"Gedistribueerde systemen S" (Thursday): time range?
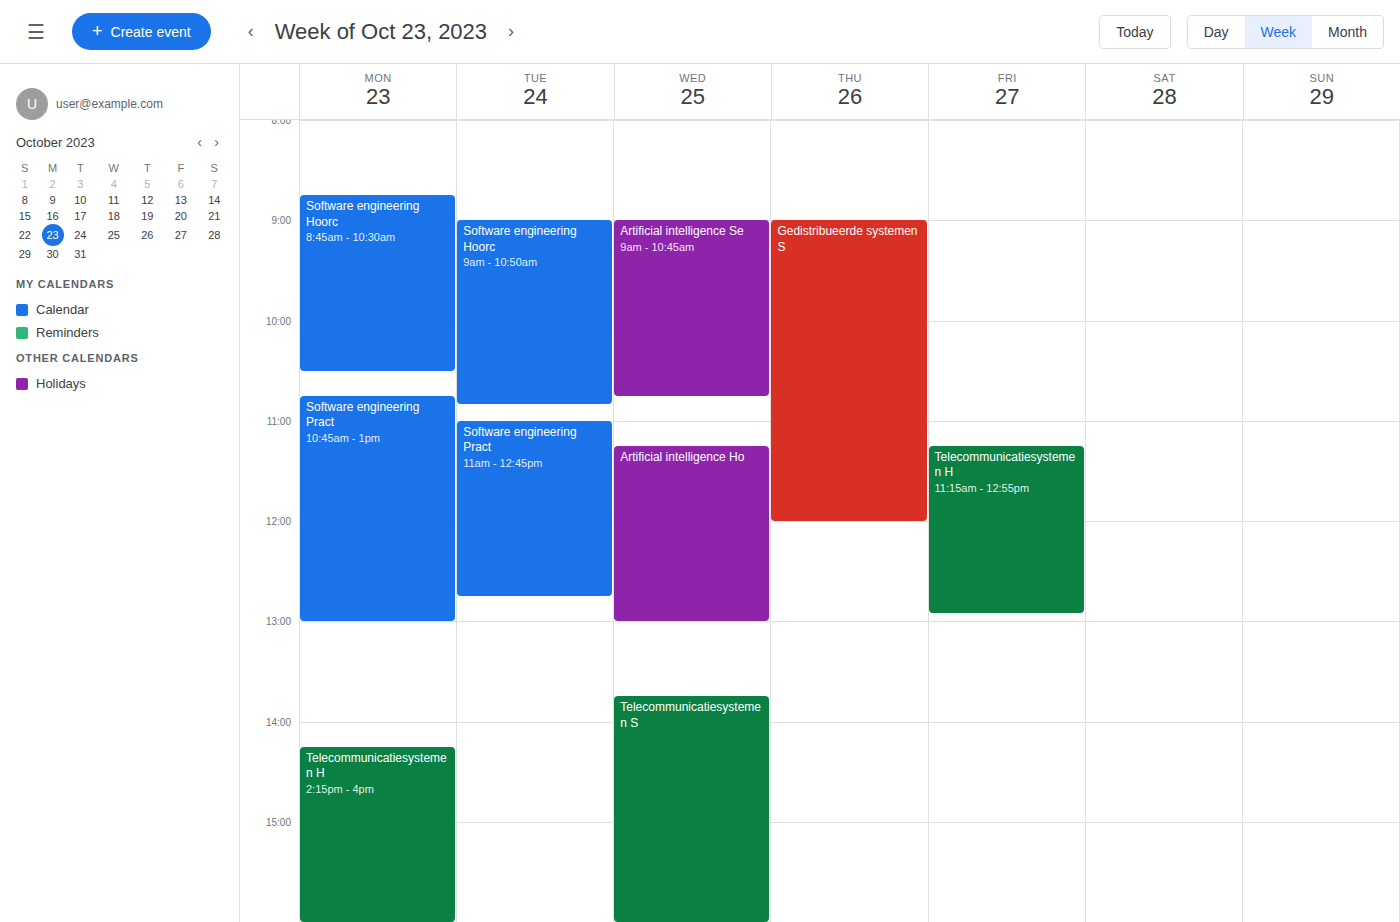
9:00 AM to 12:00 PM